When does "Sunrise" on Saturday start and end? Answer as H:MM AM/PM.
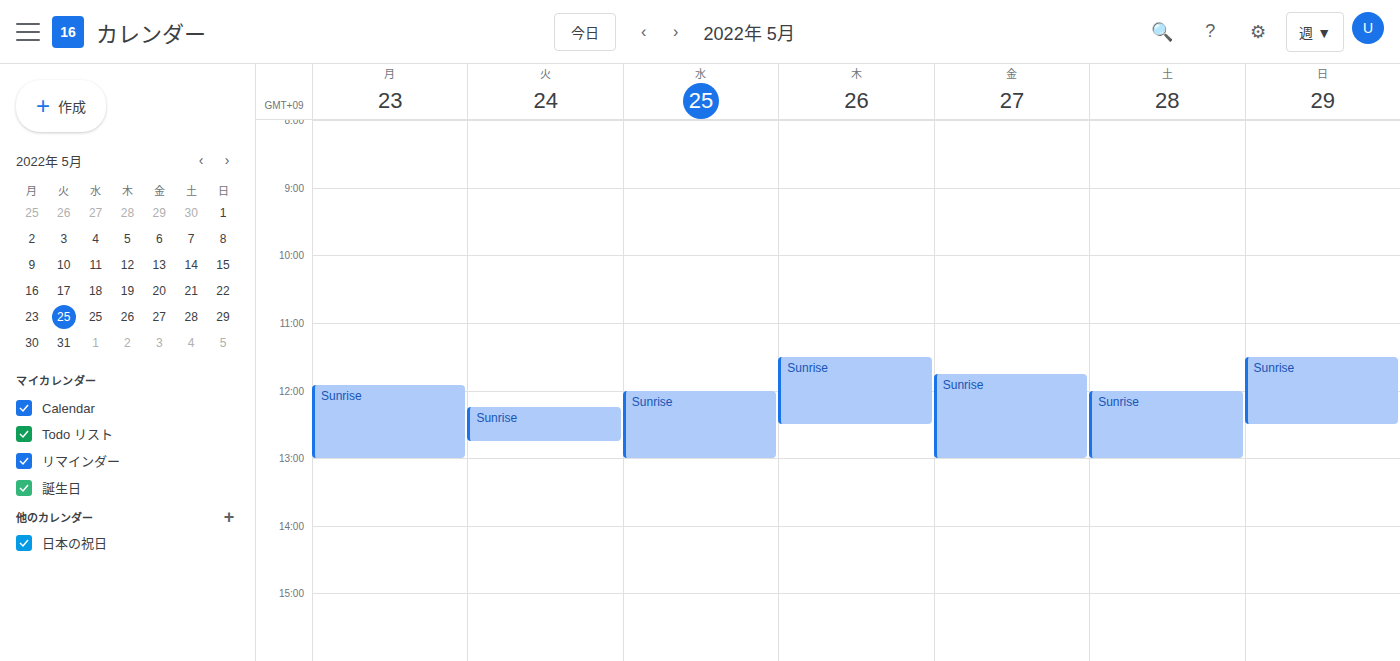
12:00 PM to 1:00 PM